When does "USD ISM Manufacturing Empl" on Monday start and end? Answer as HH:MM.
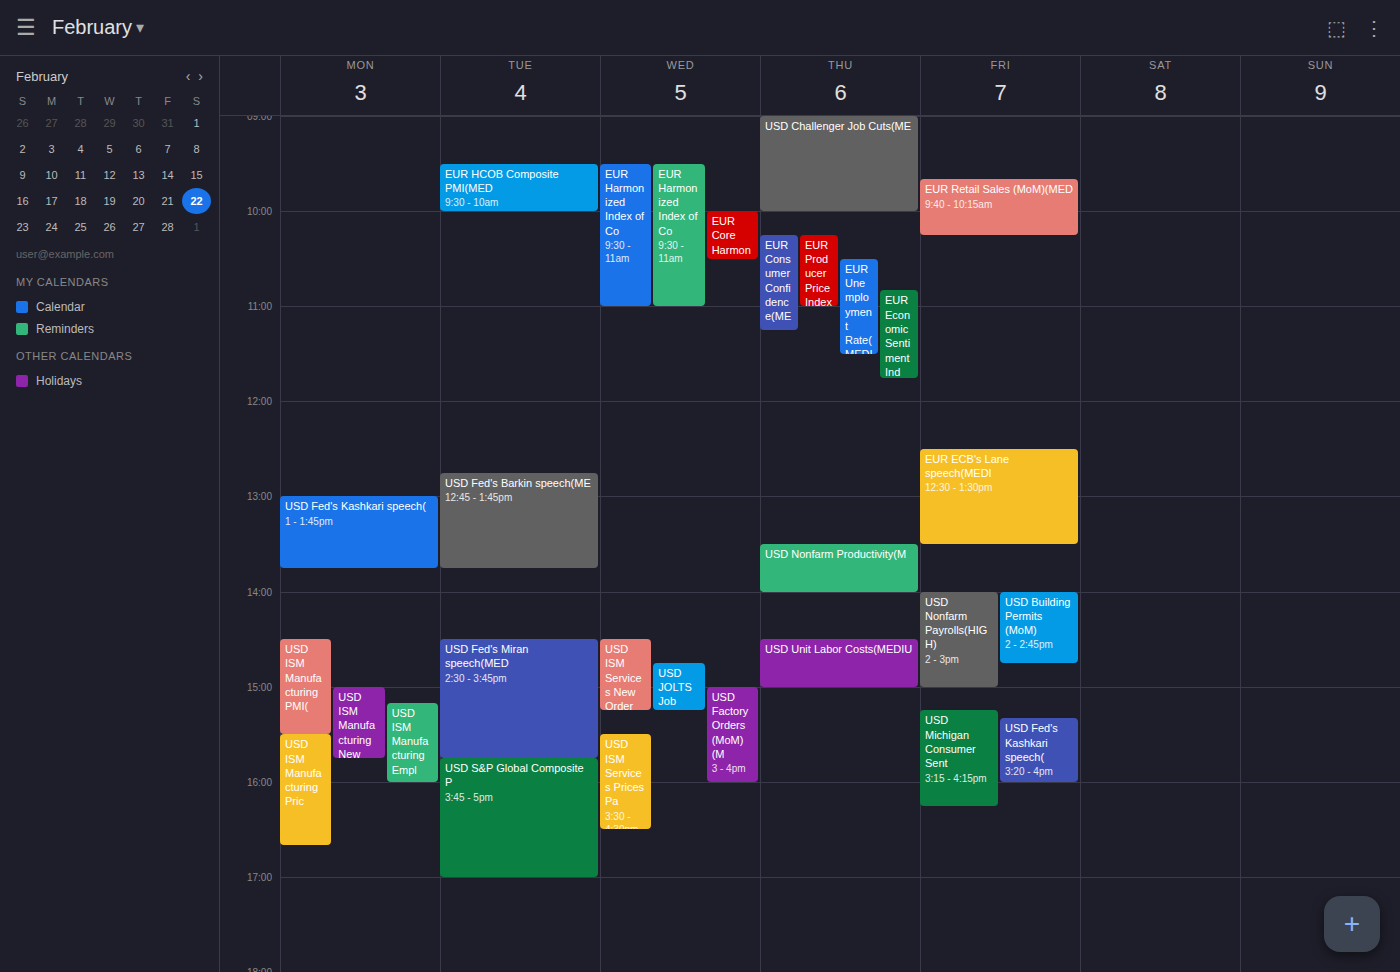
15:10 to 16:00